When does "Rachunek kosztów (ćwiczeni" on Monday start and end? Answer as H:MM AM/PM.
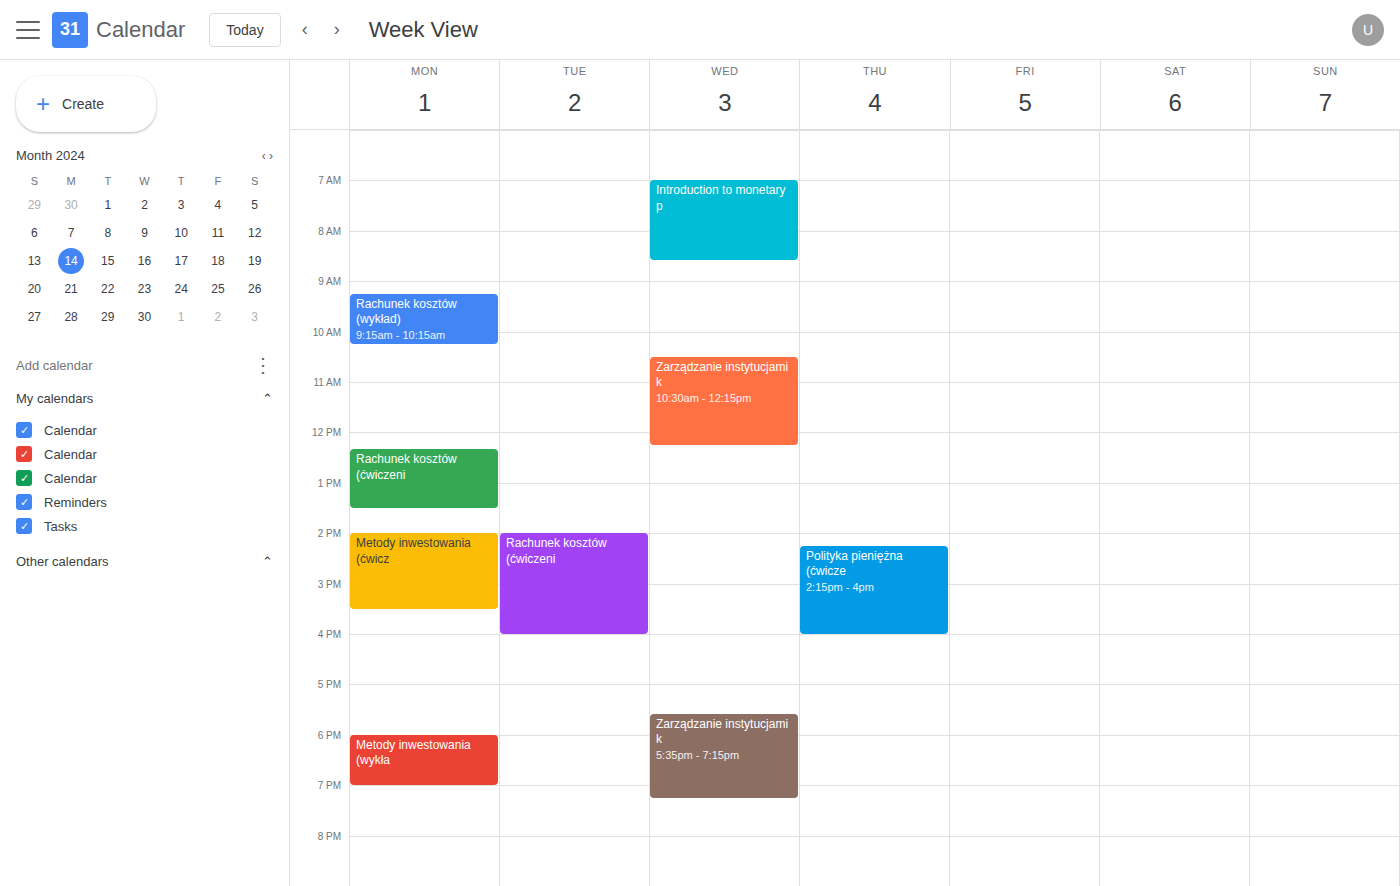
12:20 PM to 1:30 PM